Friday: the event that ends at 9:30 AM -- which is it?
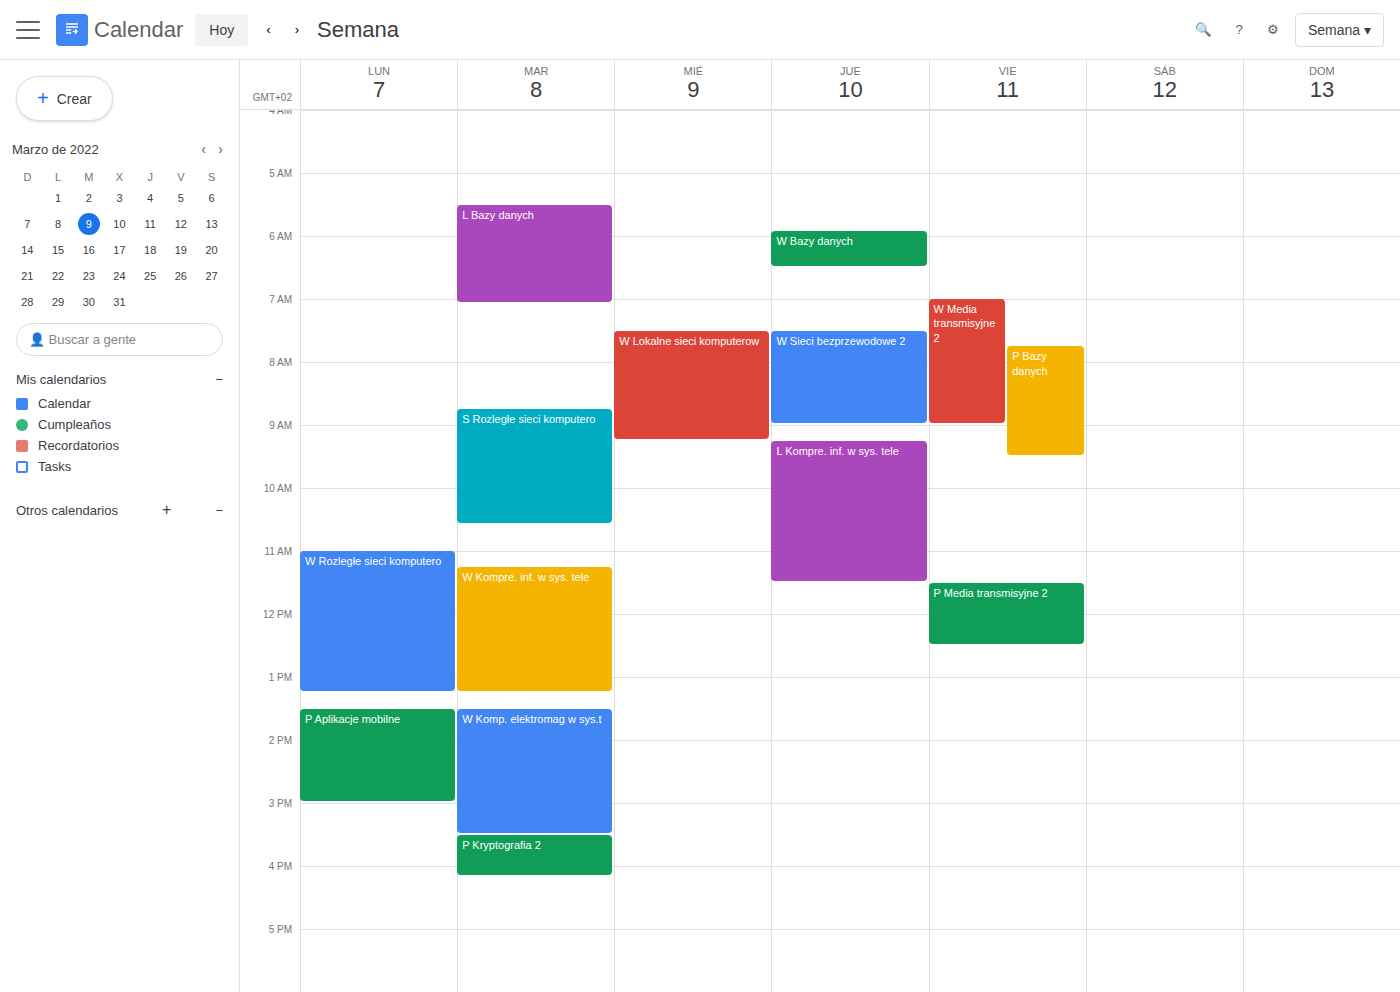
"P Bazy danych"